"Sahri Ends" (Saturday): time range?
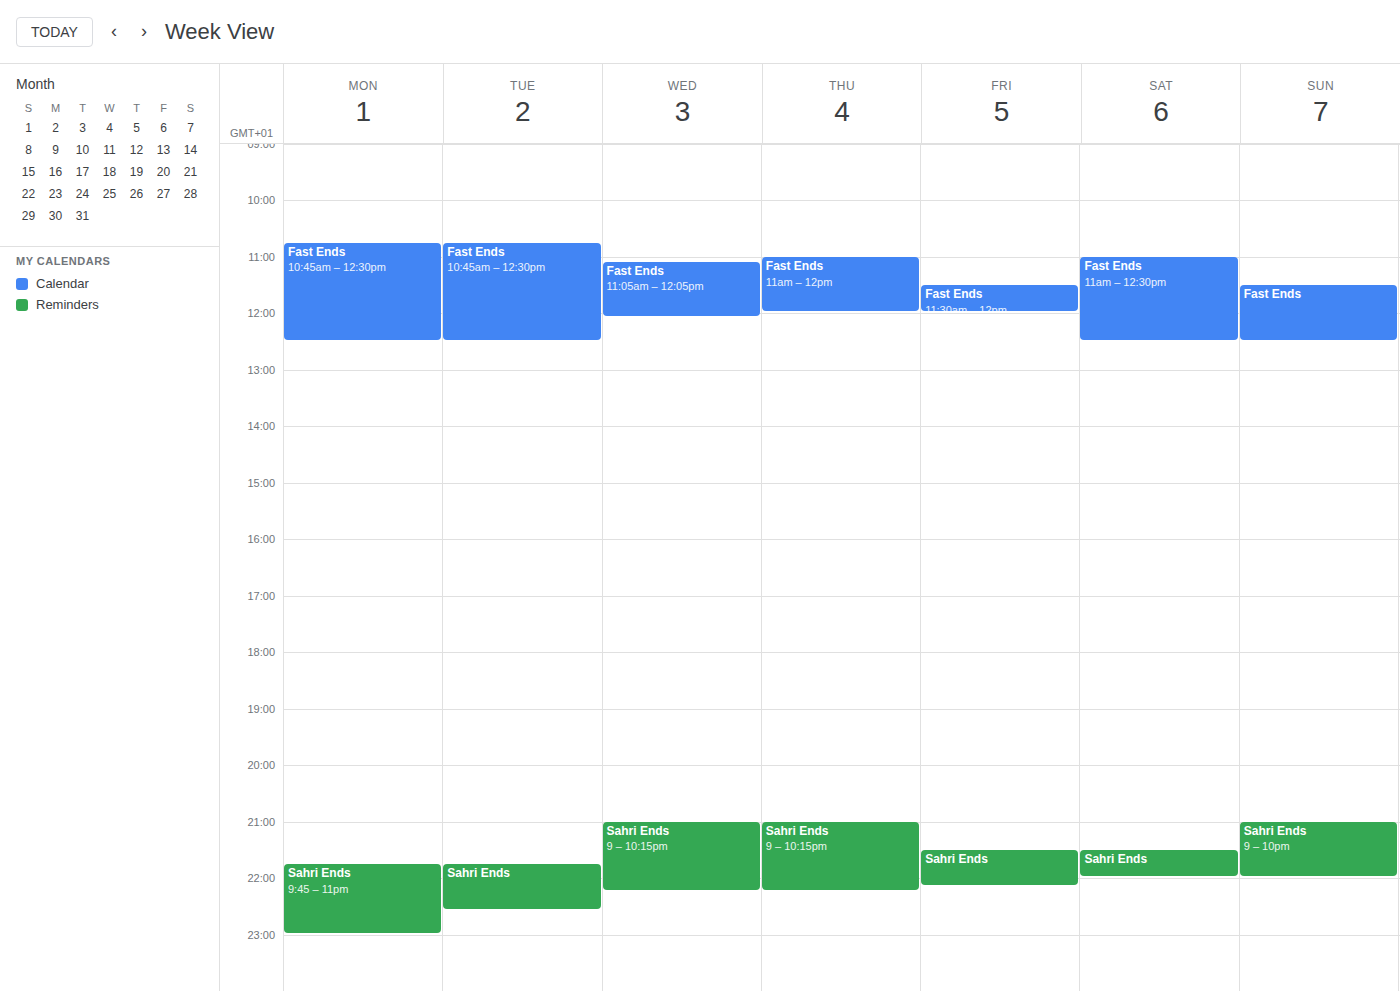
9:30 PM to 10:00 PM